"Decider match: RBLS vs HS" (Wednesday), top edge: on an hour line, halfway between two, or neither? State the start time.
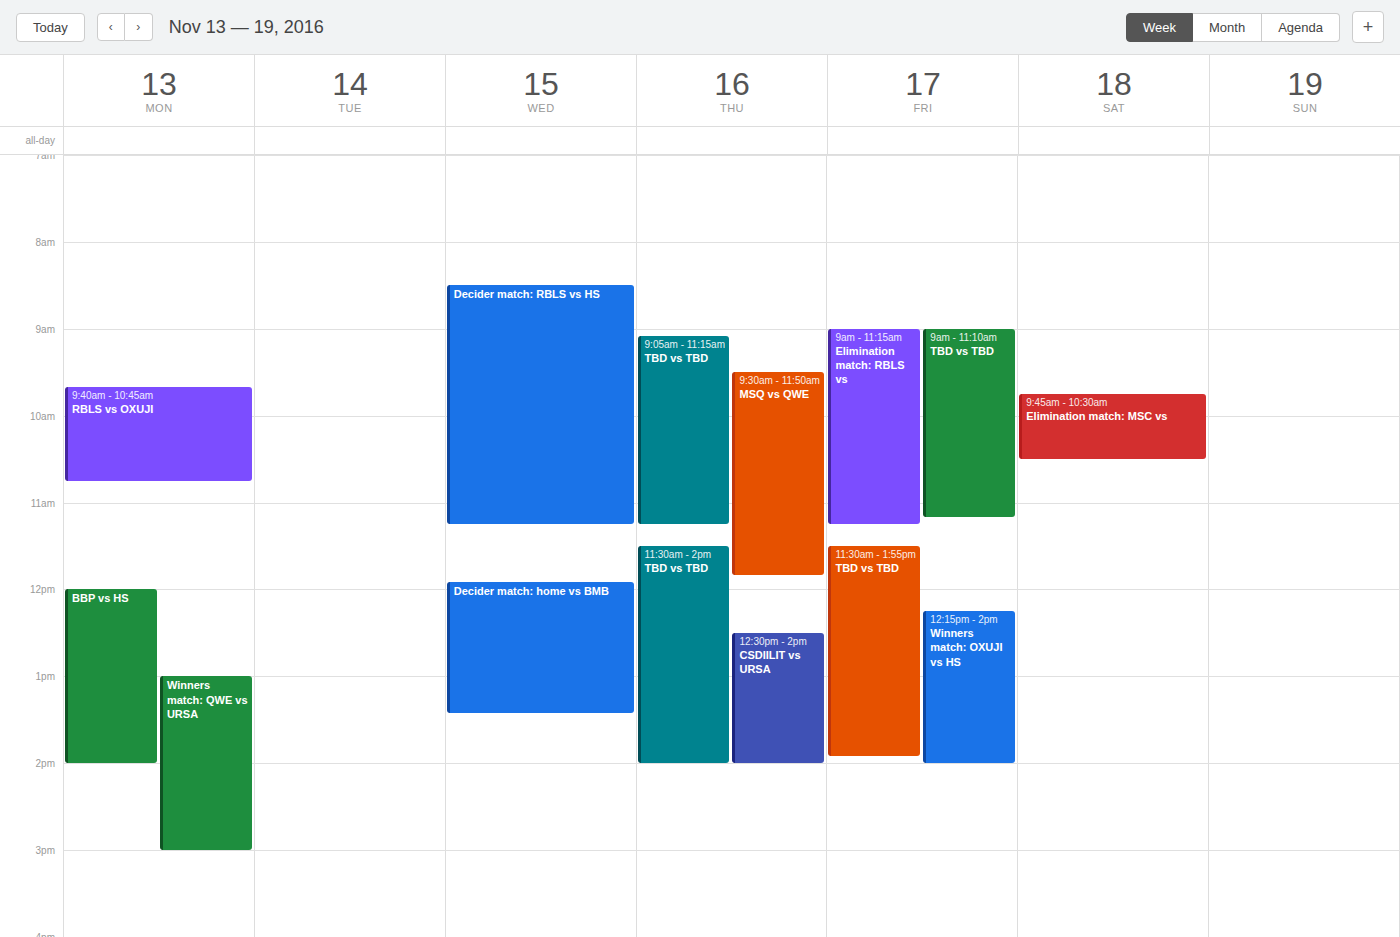
08:30 -- halfway between the 08:00 and 09:00 lines.